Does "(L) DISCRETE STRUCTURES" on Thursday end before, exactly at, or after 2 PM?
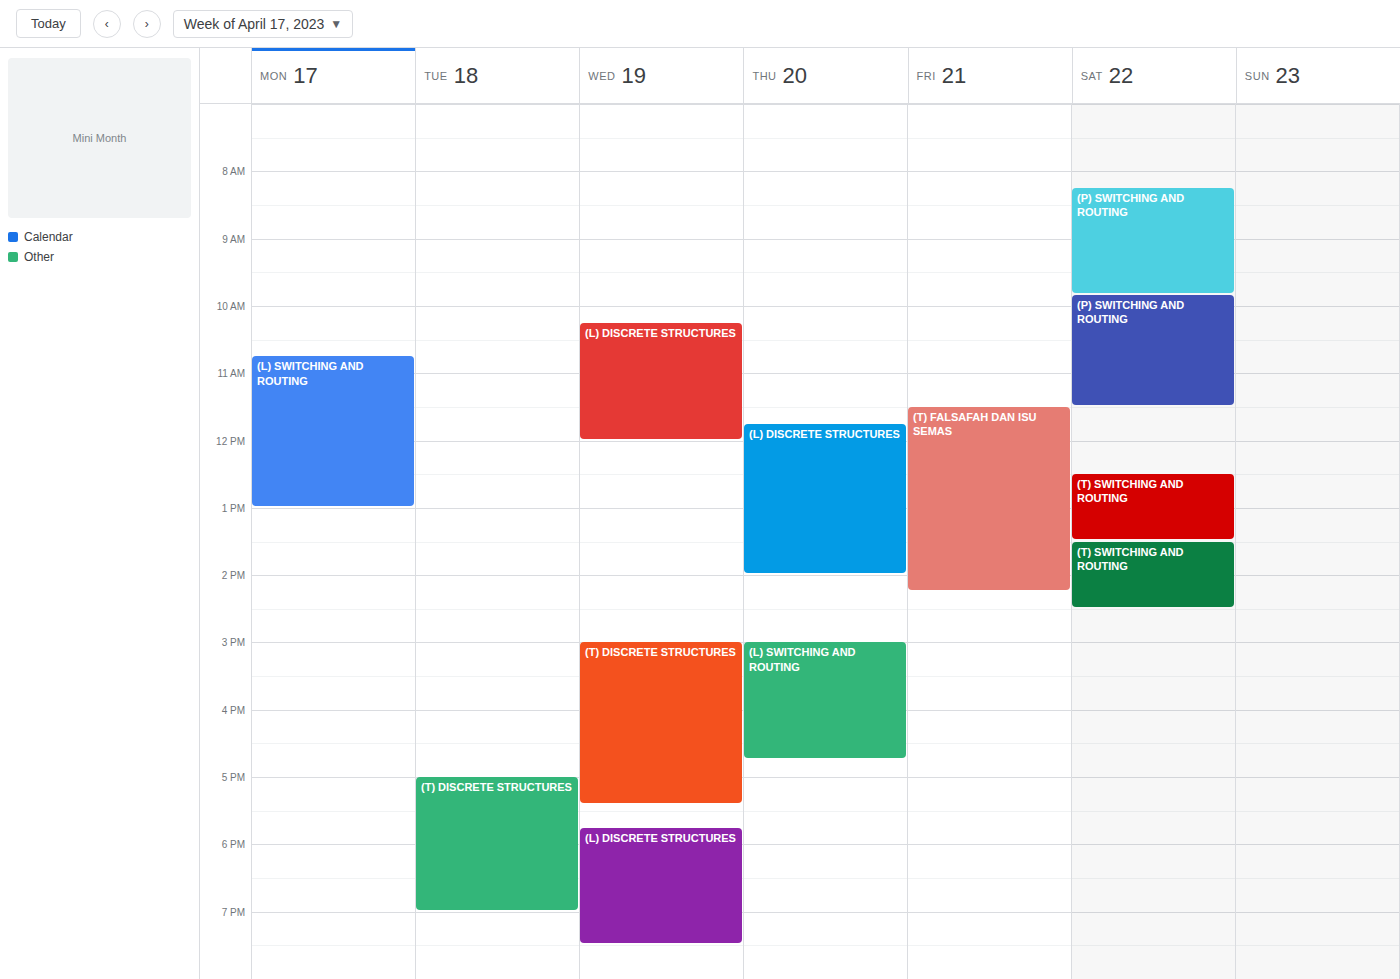
2:00 PM -- exactly at 2 PM, on the 2 PM line.